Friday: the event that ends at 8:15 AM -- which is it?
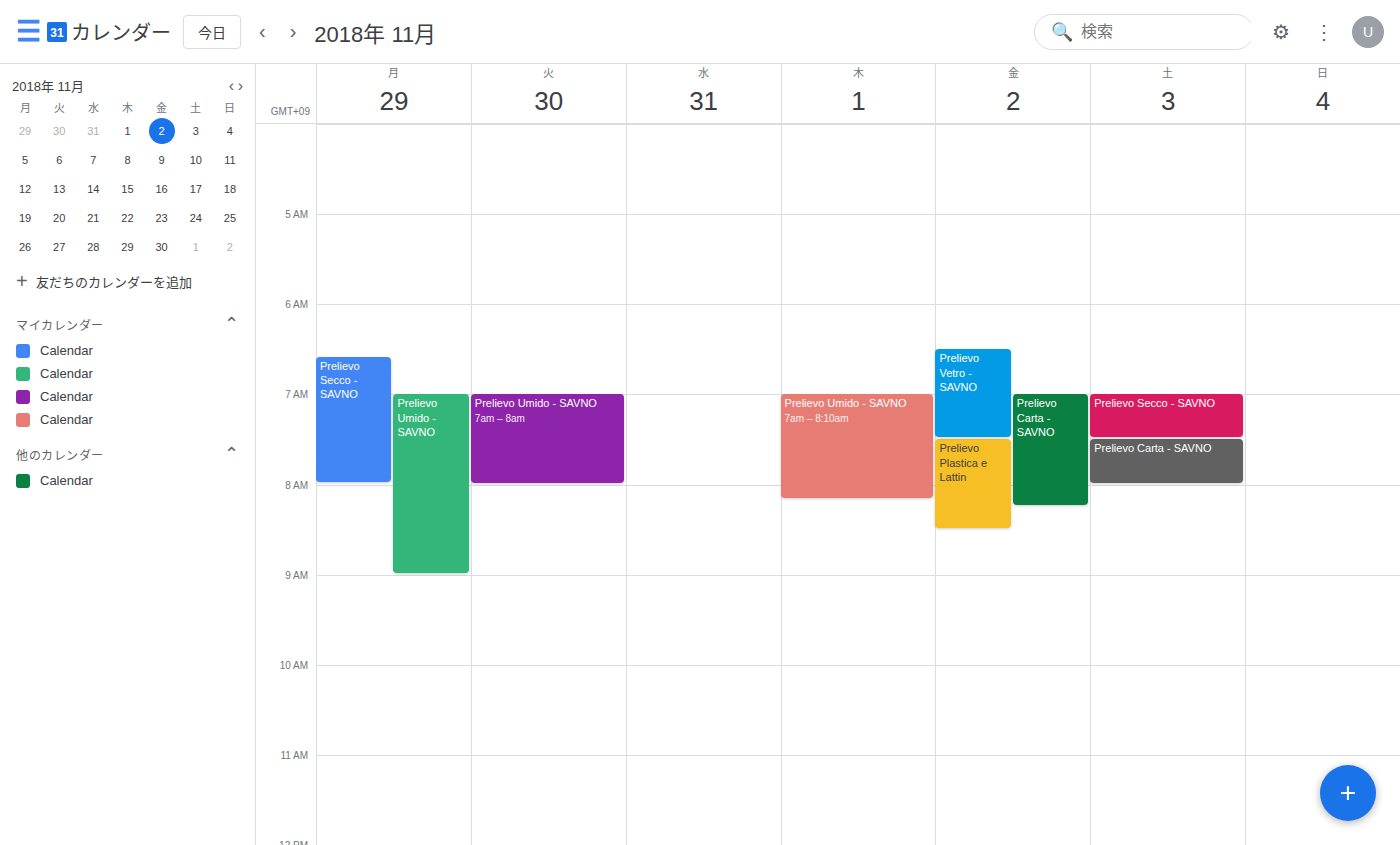
"Prelievo Carta - SAVNO"